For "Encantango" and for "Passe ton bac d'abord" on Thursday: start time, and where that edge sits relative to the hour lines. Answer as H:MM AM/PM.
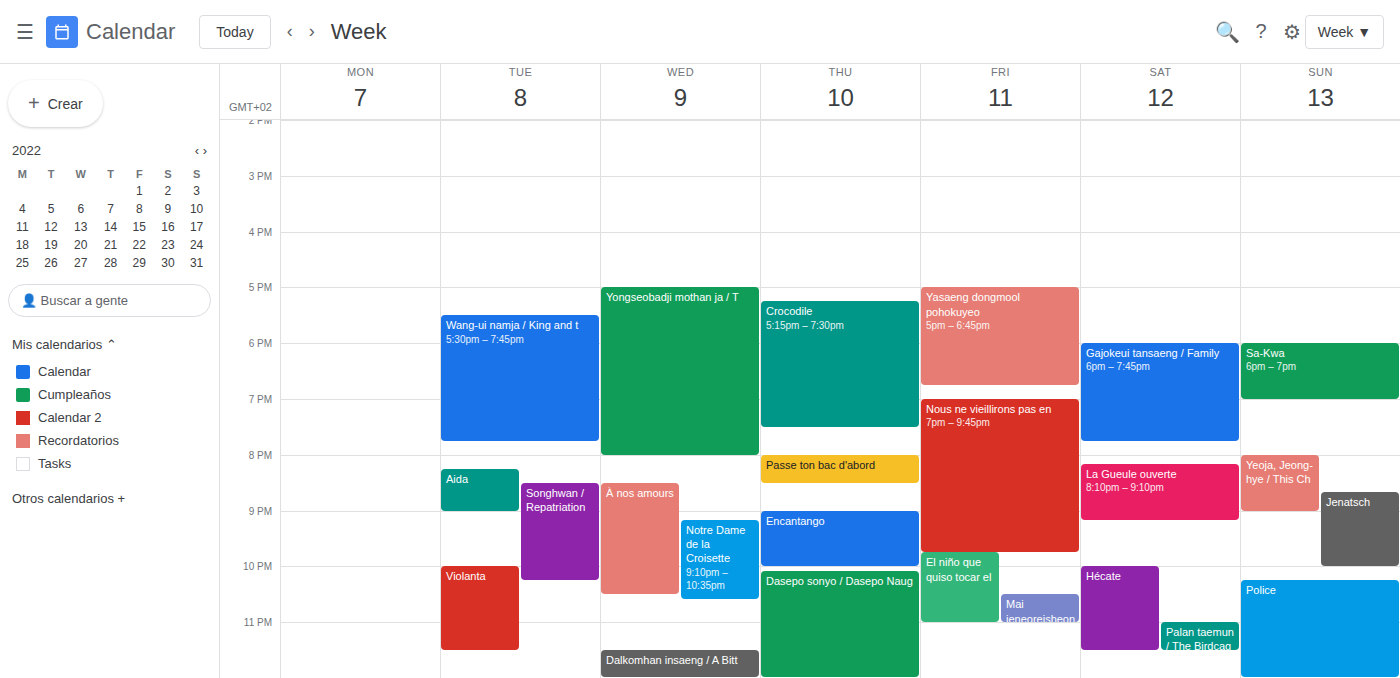
"Encantango": 9:00 PM, exactly on the 9 PM line. "Passe ton bac d'abord": 8:00 PM, exactly on the 8 PM line.